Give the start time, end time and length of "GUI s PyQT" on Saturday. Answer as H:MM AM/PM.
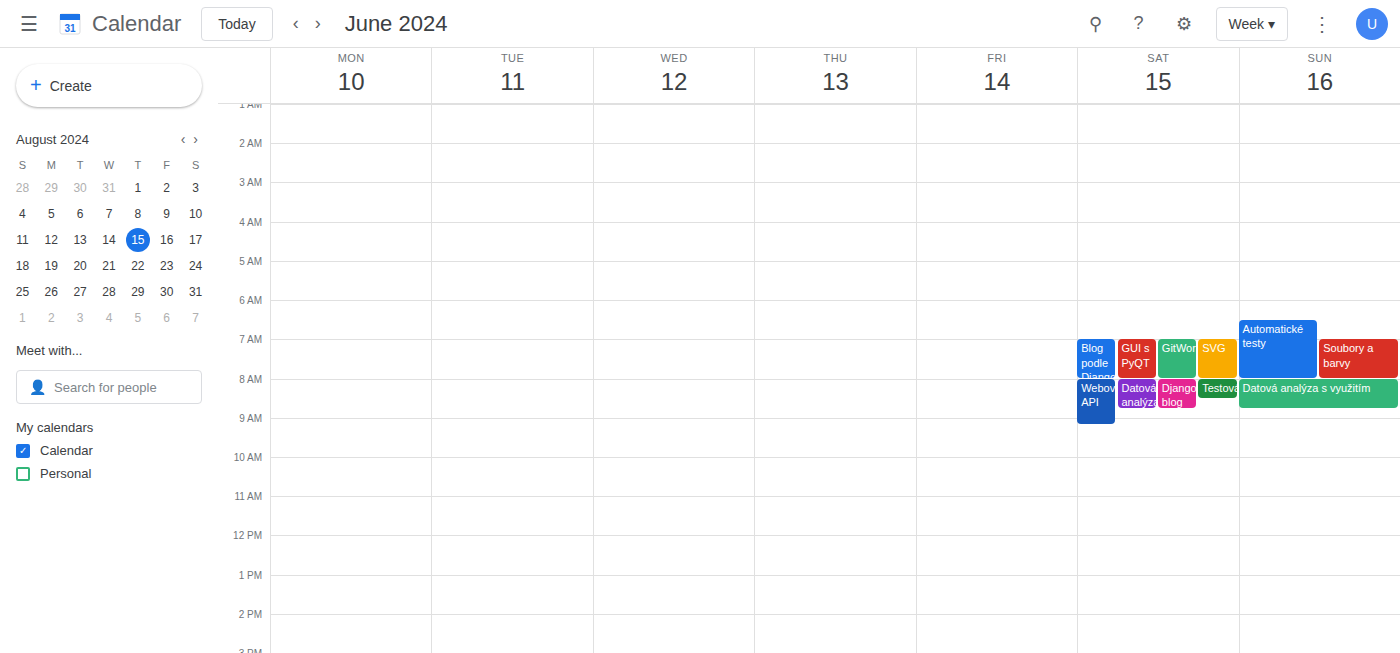
7:00 AM to 8:00 AM, 1 hour